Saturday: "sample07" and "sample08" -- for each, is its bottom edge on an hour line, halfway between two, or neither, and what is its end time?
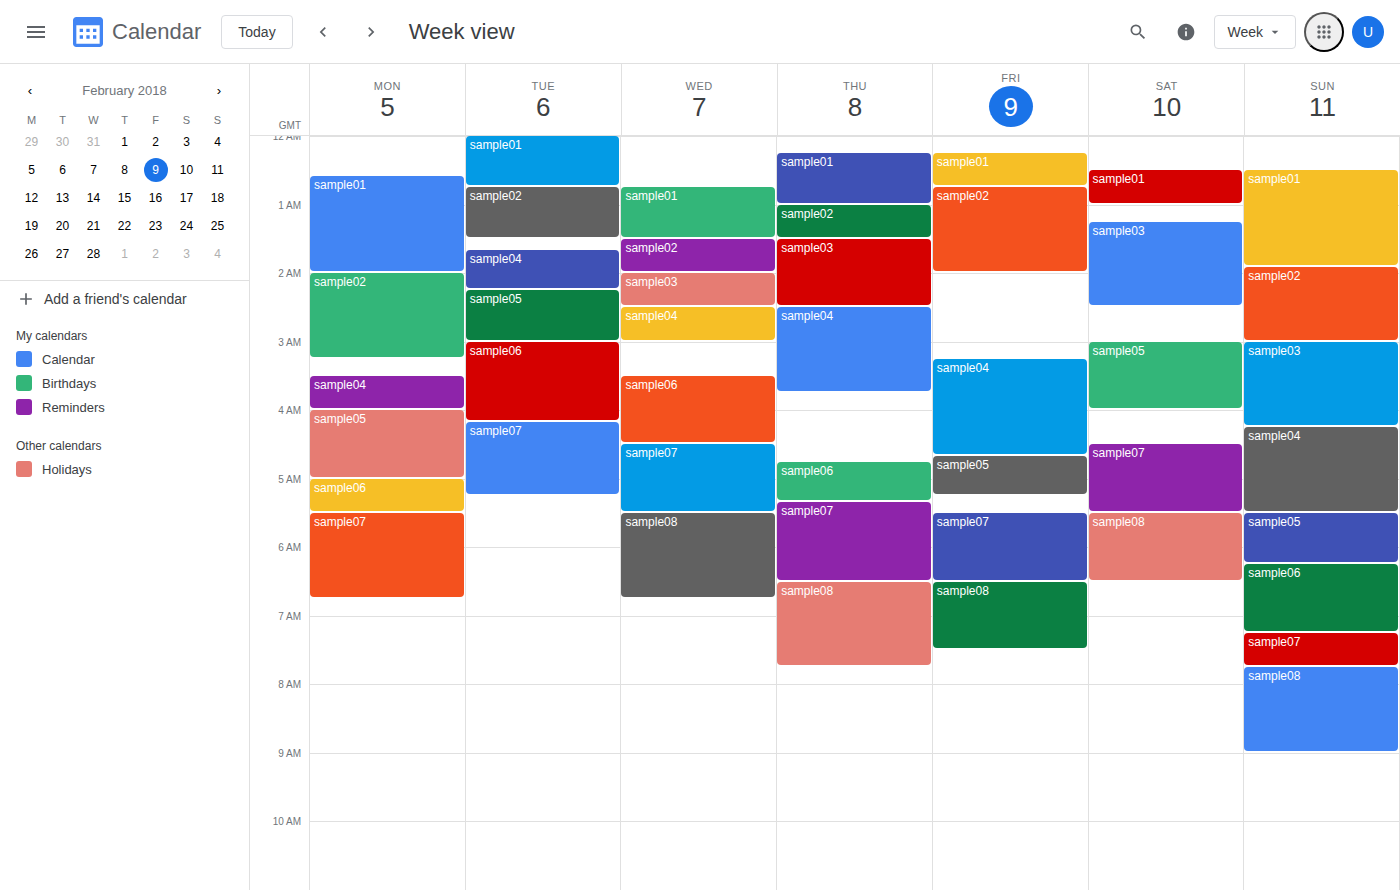
"sample07": 5:30 AM, halfway between the 5 AM and 6 AM lines. "sample08": 6:30 AM, halfway between the 6 AM and 7 AM lines.